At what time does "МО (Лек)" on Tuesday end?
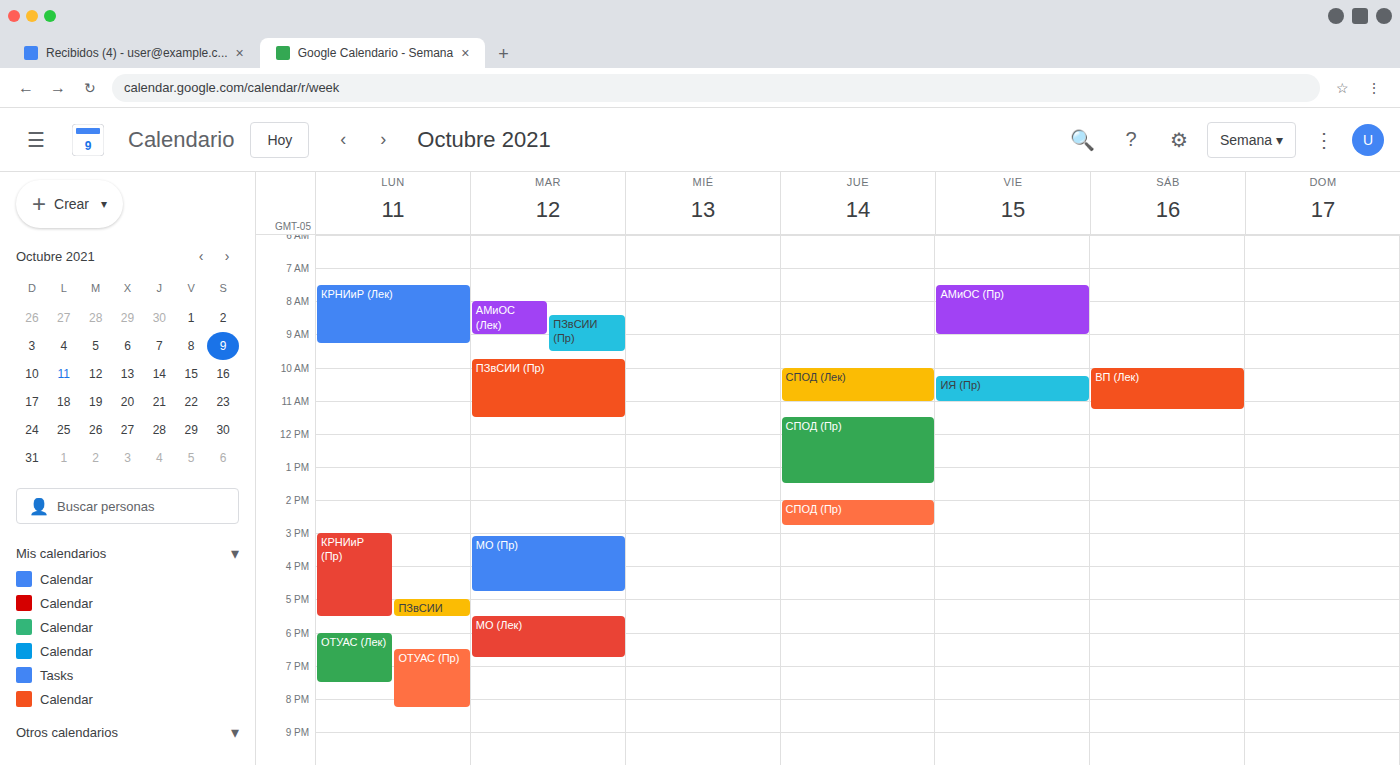
18:45